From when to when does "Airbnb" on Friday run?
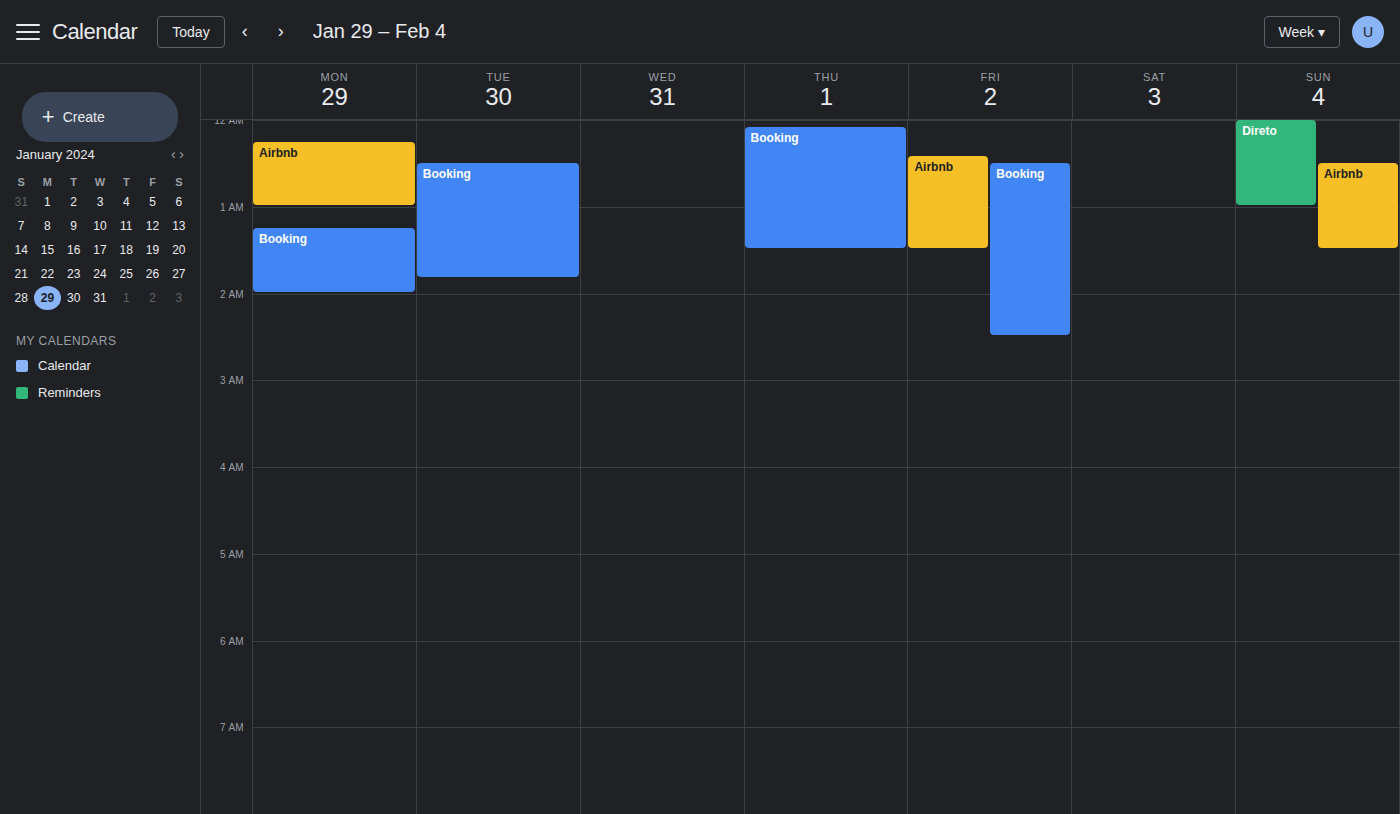
12:25 AM to 1:30 AM